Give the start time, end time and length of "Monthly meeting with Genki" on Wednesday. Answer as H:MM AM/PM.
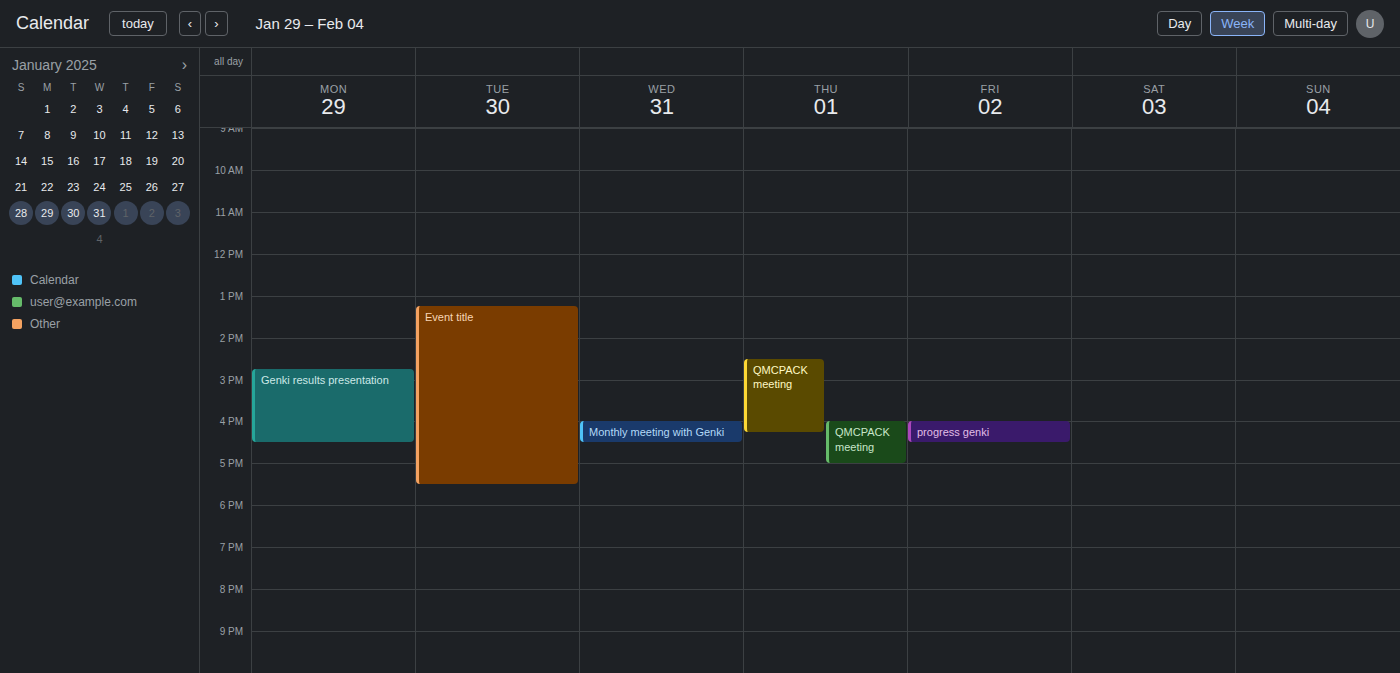
4:00 PM to 4:30 PM, 30 minutes